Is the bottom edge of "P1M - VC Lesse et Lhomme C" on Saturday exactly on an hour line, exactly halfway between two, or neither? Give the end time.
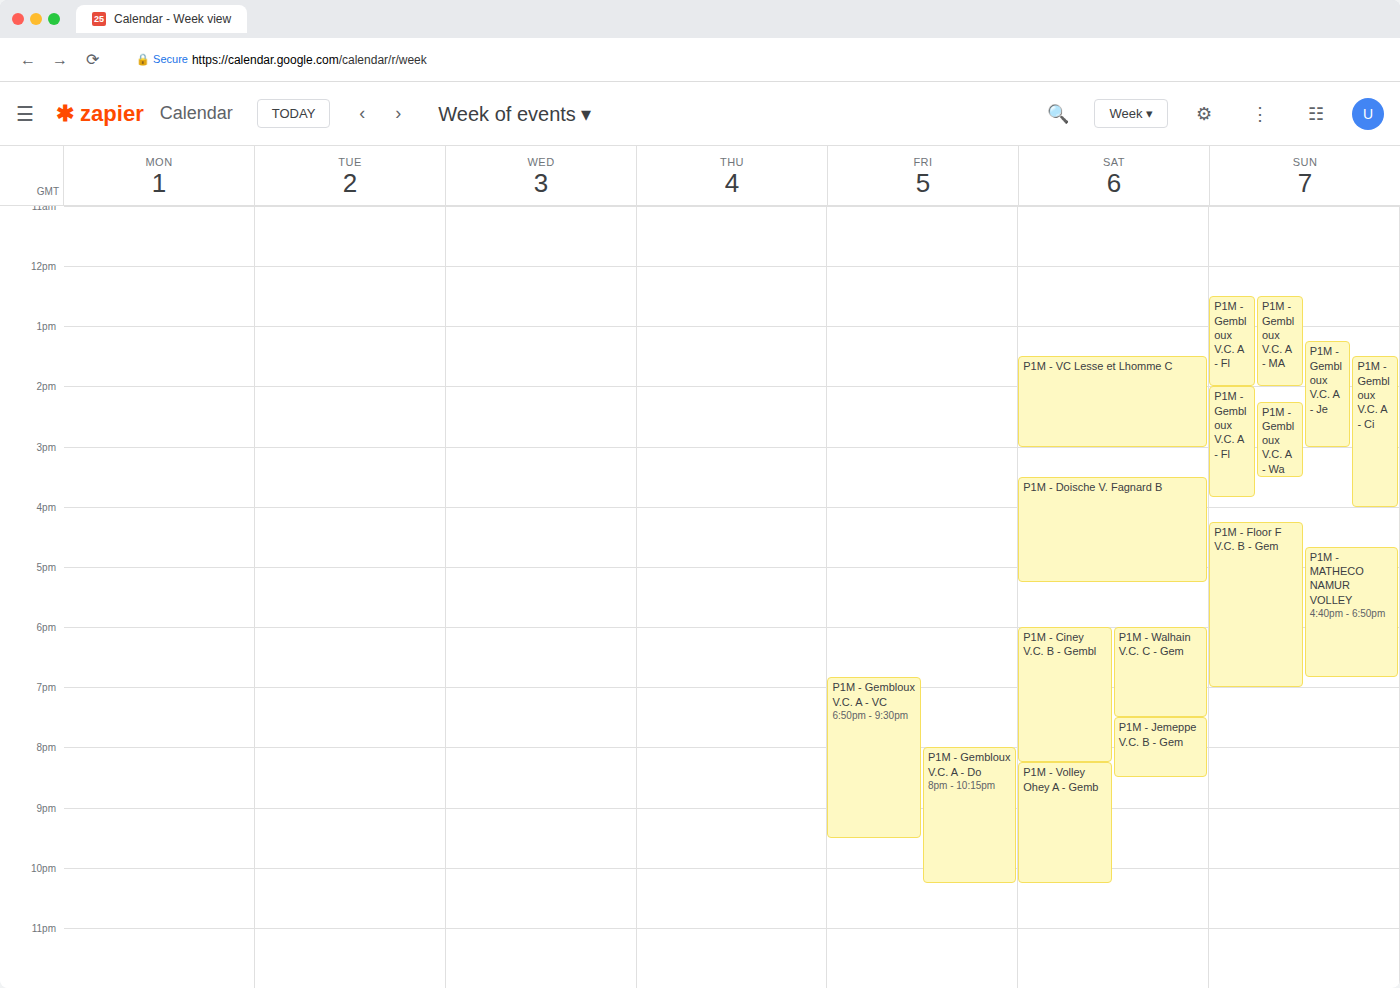
3:00 PM -- exactly on the 3 PM line.